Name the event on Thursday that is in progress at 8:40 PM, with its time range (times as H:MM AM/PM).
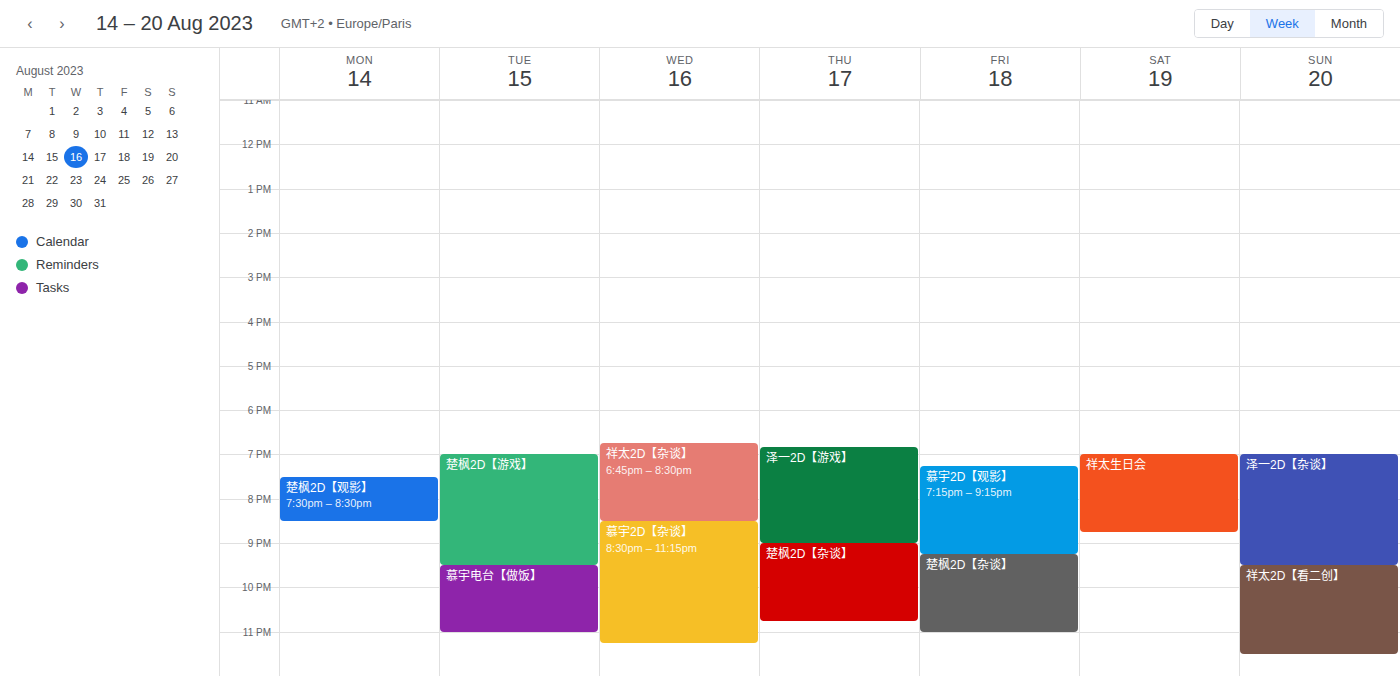
"泽一2D【游戏】", 6:50 PM to 9:00 PM